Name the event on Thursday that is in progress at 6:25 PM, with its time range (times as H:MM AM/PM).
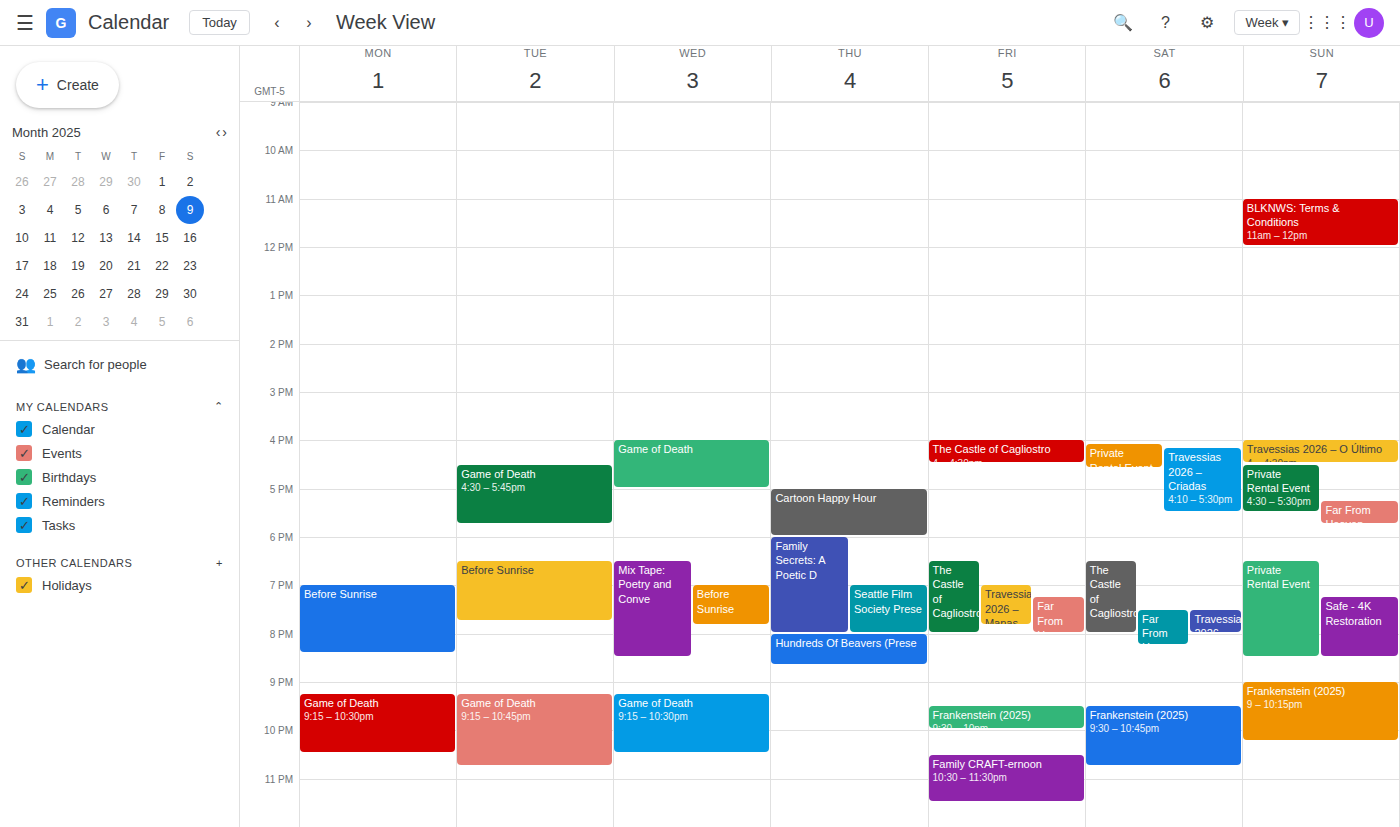
"Family Secrets: A Poetic D", 6:00 PM to 8:00 PM